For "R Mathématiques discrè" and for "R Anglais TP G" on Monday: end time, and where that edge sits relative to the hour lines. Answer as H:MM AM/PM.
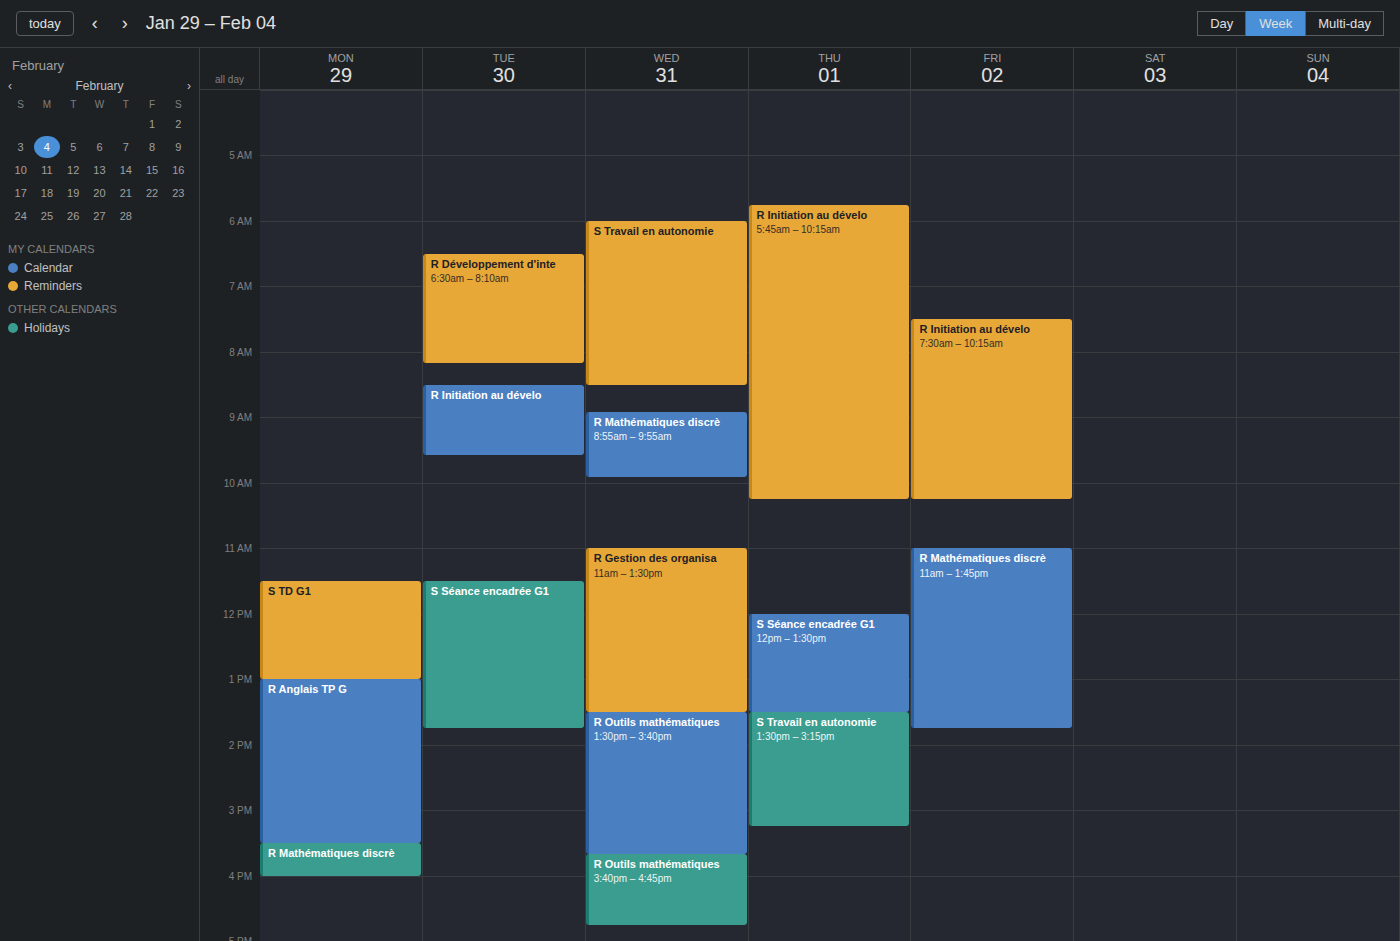
"R Mathématiques discrè": 4:00 PM, exactly on the 4 PM line. "R Anglais TP G": 3:30 PM, halfway between the 3 PM and 4 PM lines.